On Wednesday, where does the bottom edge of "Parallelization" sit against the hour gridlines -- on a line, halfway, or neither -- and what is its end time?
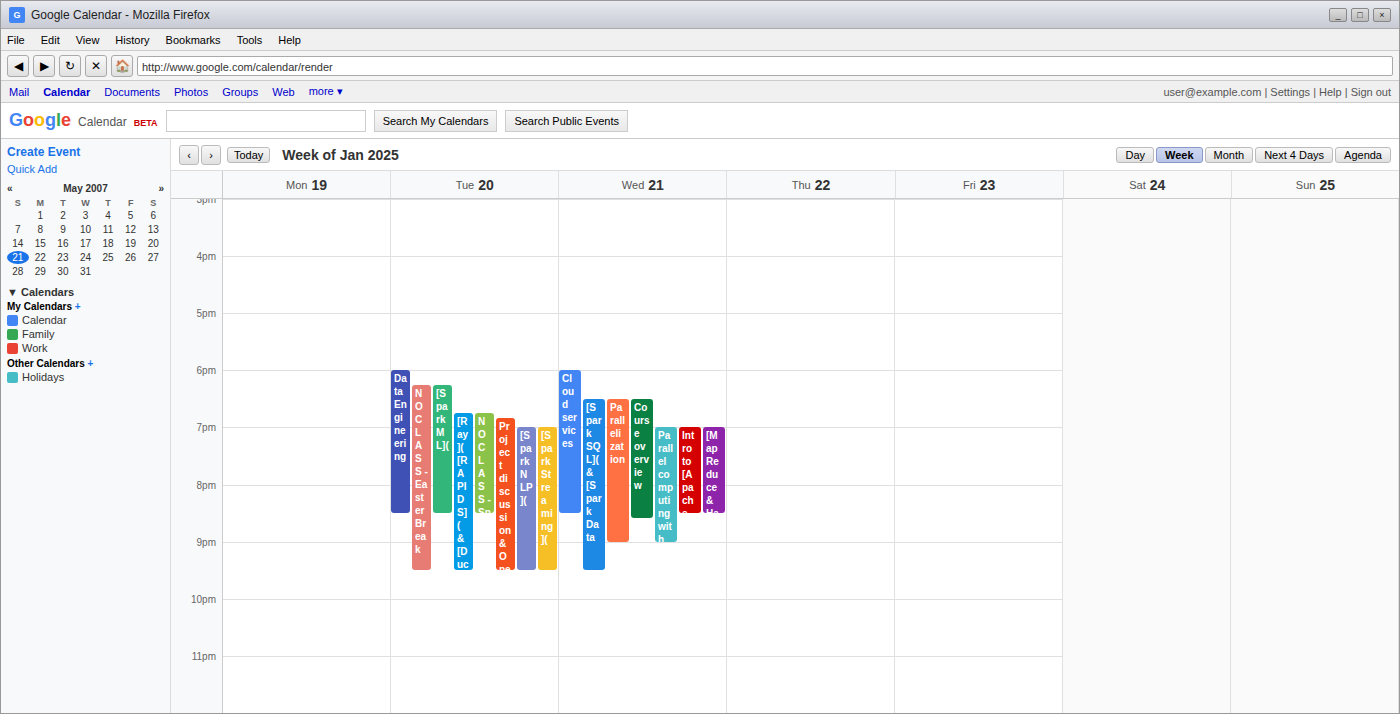
21:00 -- exactly on the 21:00 line.